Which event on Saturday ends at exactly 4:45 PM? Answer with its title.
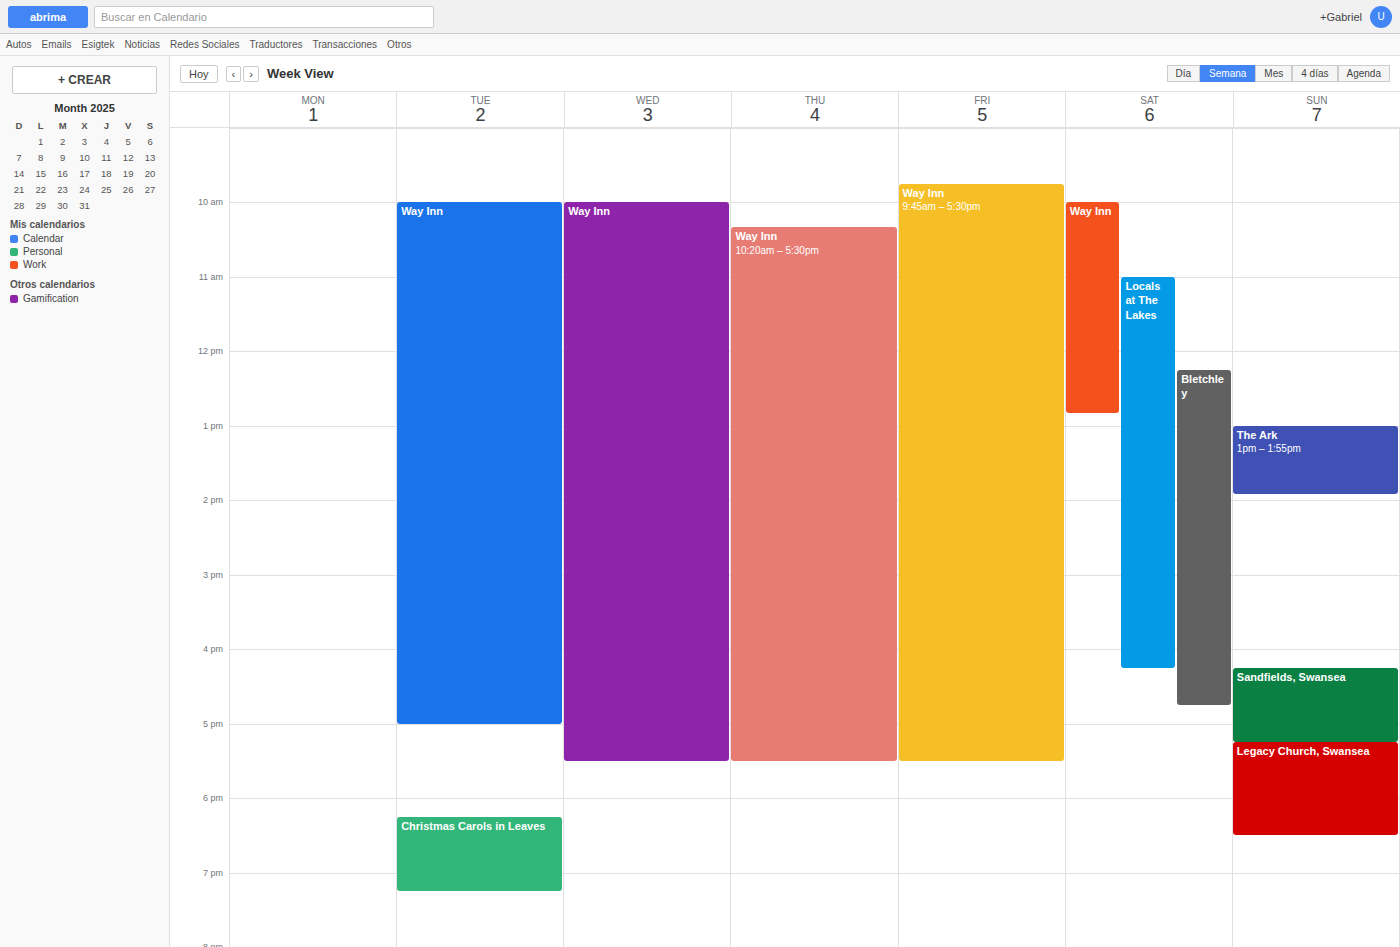
"Bletchley"